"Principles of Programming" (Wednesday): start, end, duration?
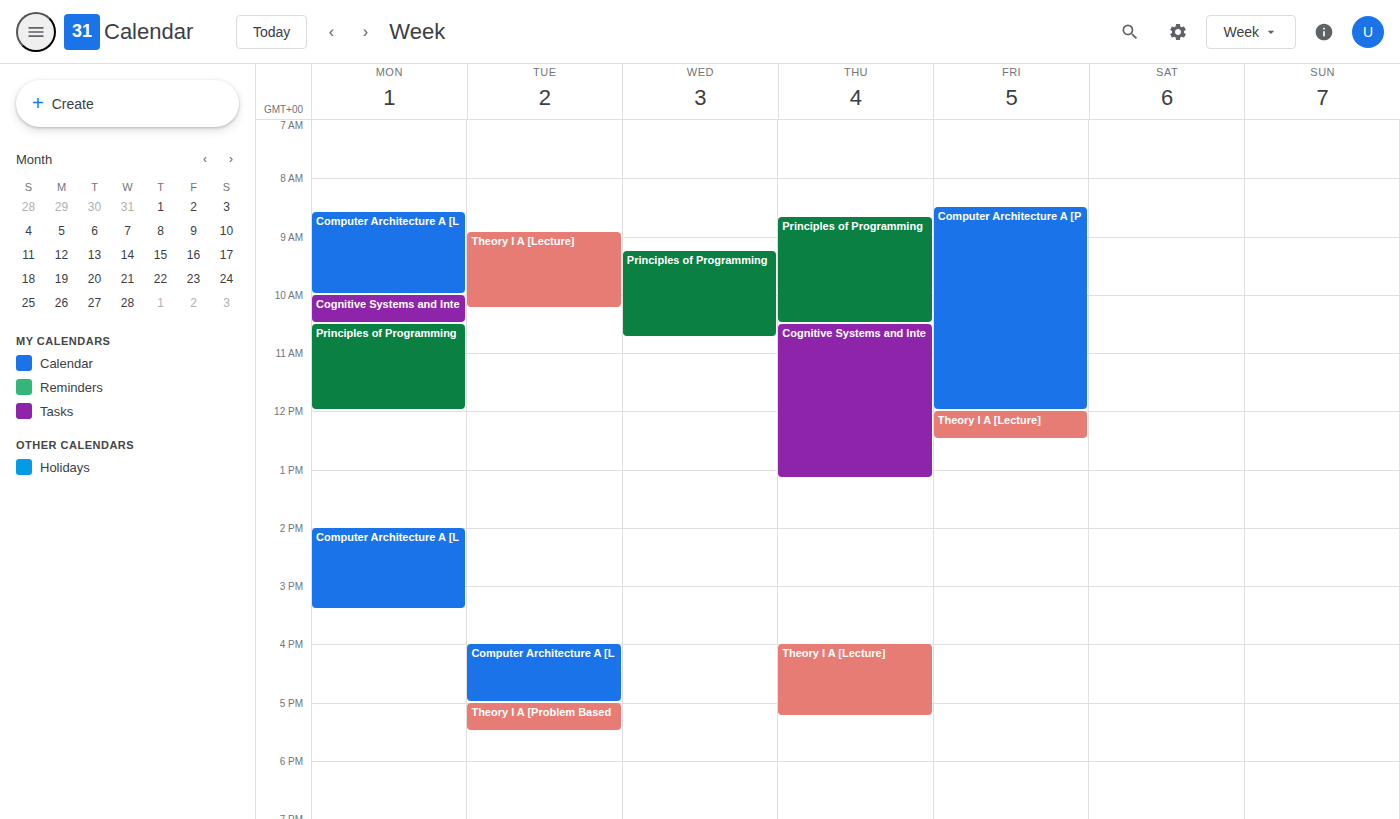
9:15 AM to 10:45 AM, 1 hour 30 minutes